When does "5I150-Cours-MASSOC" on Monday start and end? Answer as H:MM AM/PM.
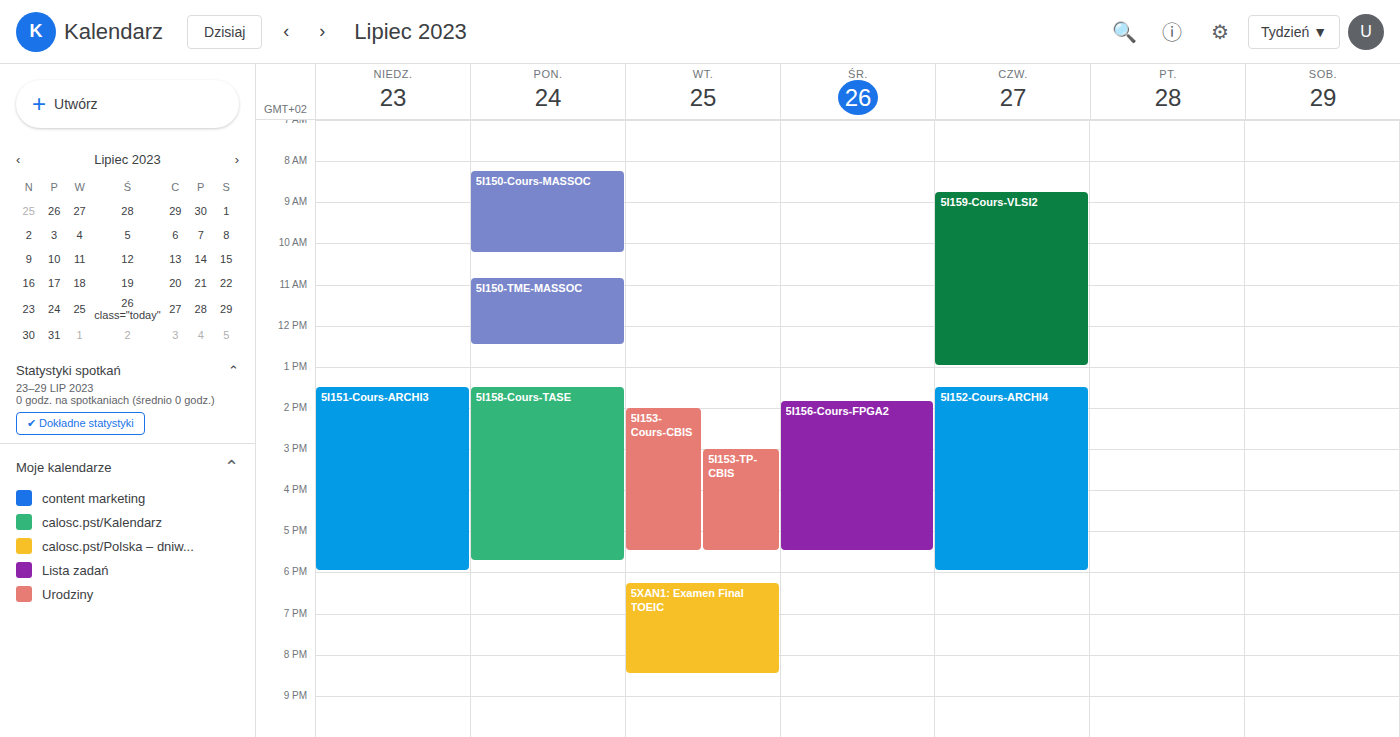
8:15 AM to 10:15 AM